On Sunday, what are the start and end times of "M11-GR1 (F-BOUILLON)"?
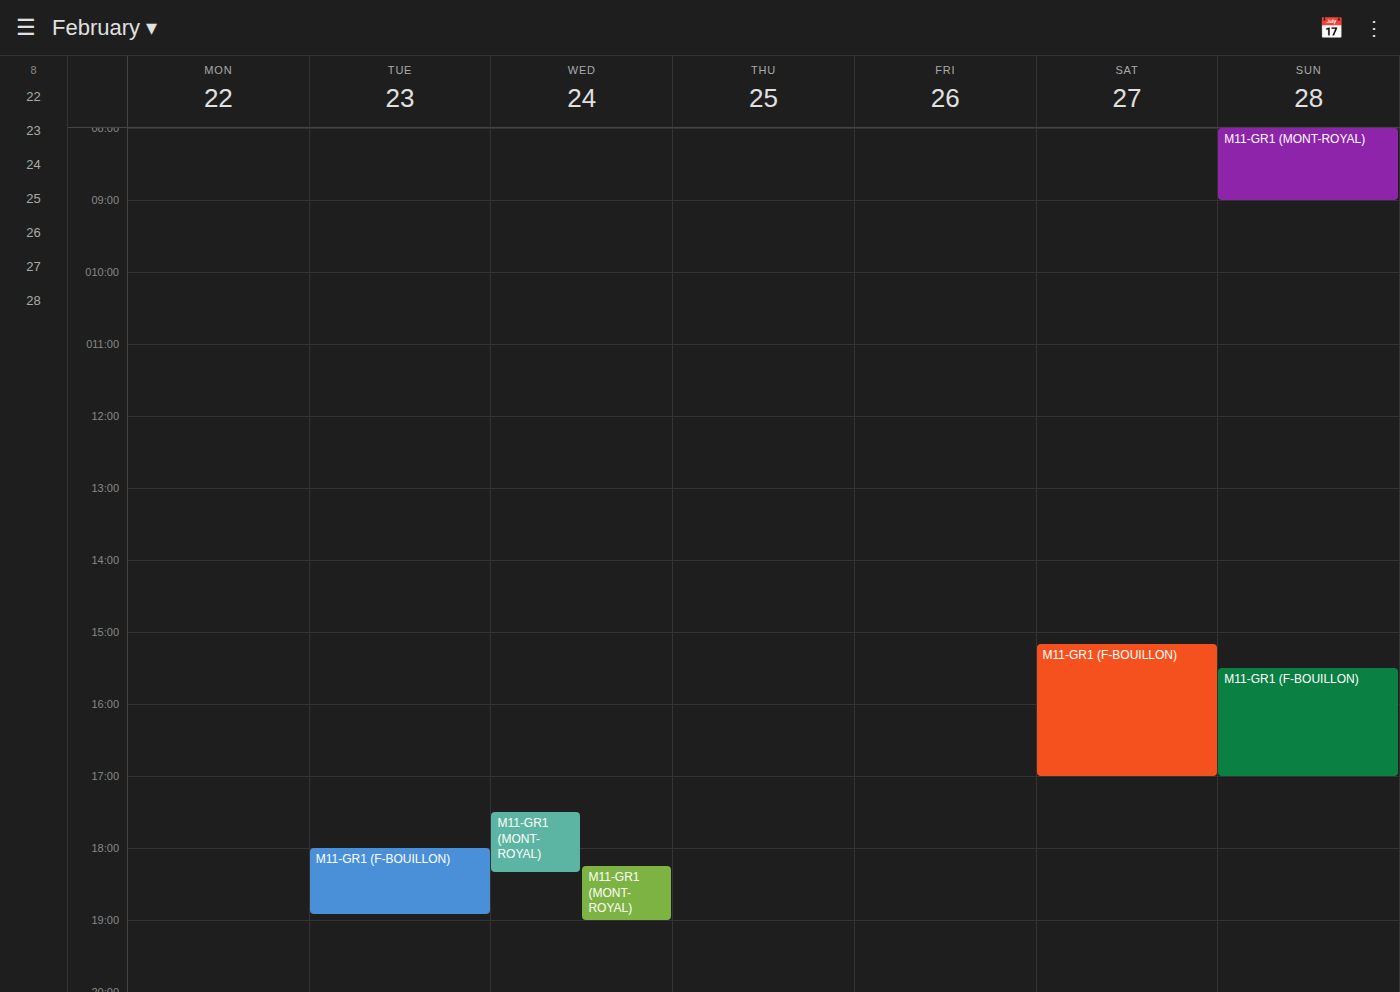
15:30 to 17:00